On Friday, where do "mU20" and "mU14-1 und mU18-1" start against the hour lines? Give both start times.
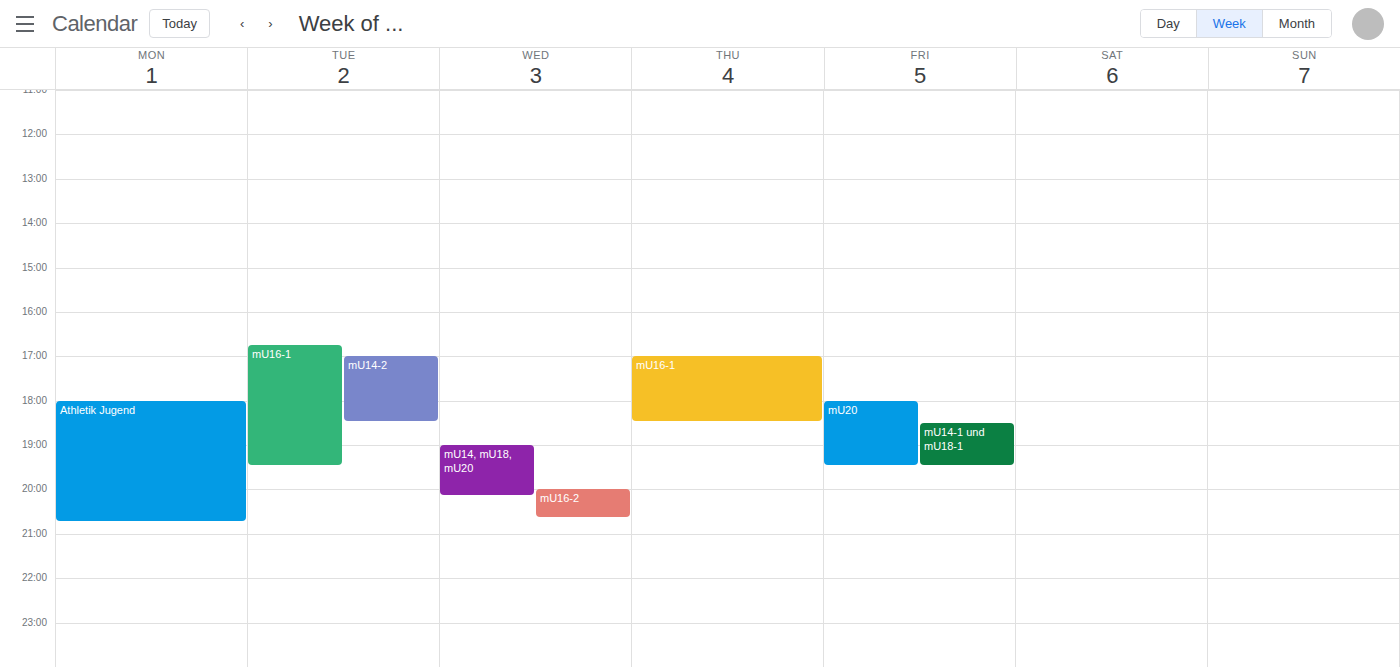
"mU20": 6:00 PM, exactly on the 6 PM line. "mU14-1 und mU18-1": 6:30 PM, halfway between the 6 PM and 7 PM lines.